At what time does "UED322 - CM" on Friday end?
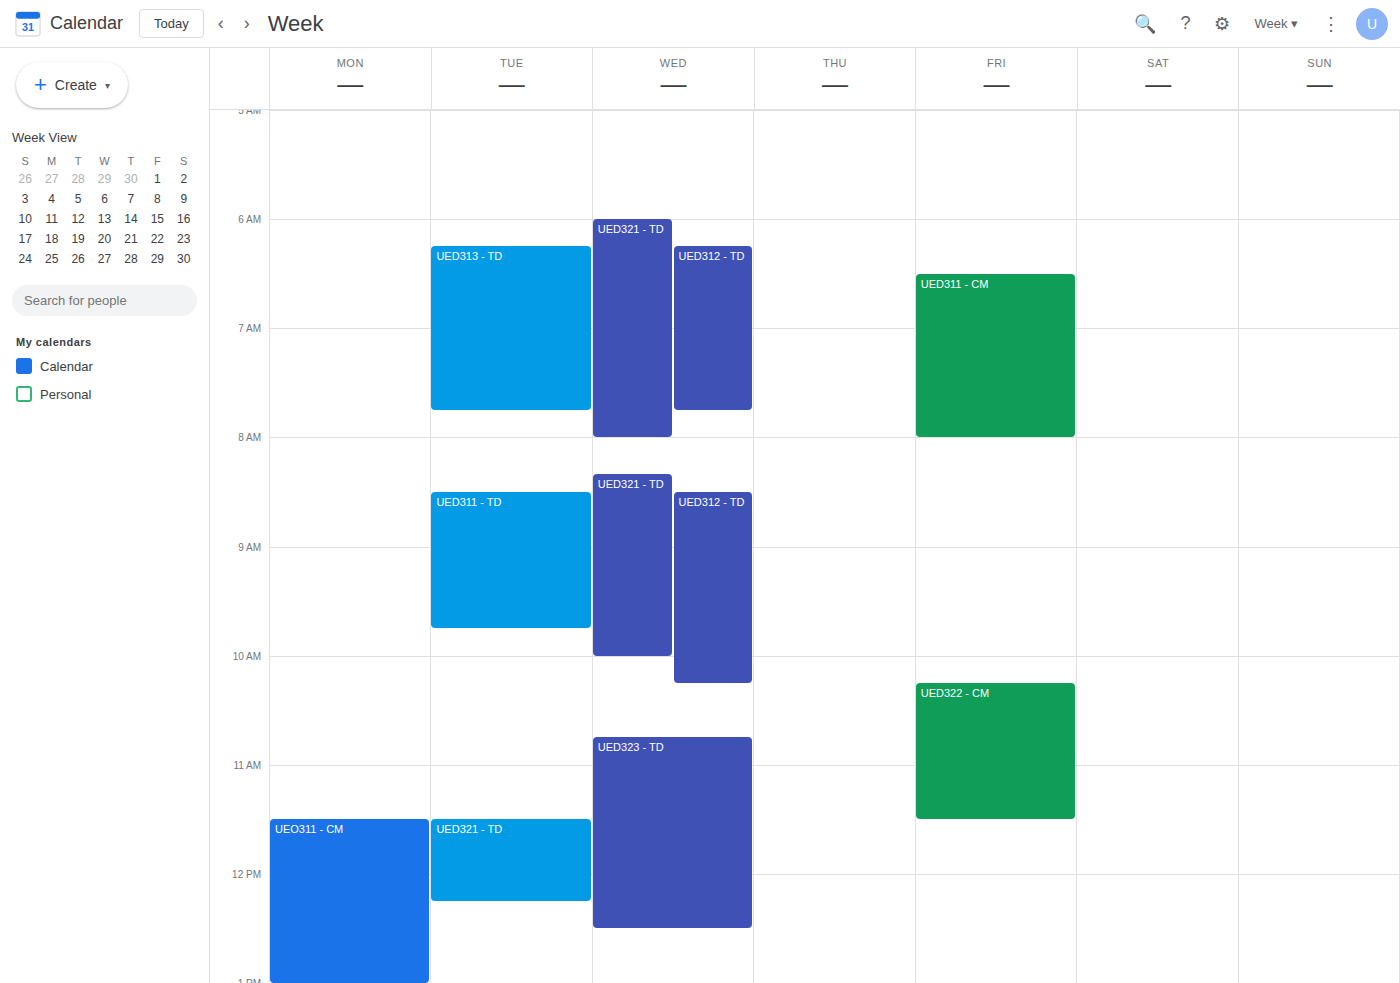
11:30 AM